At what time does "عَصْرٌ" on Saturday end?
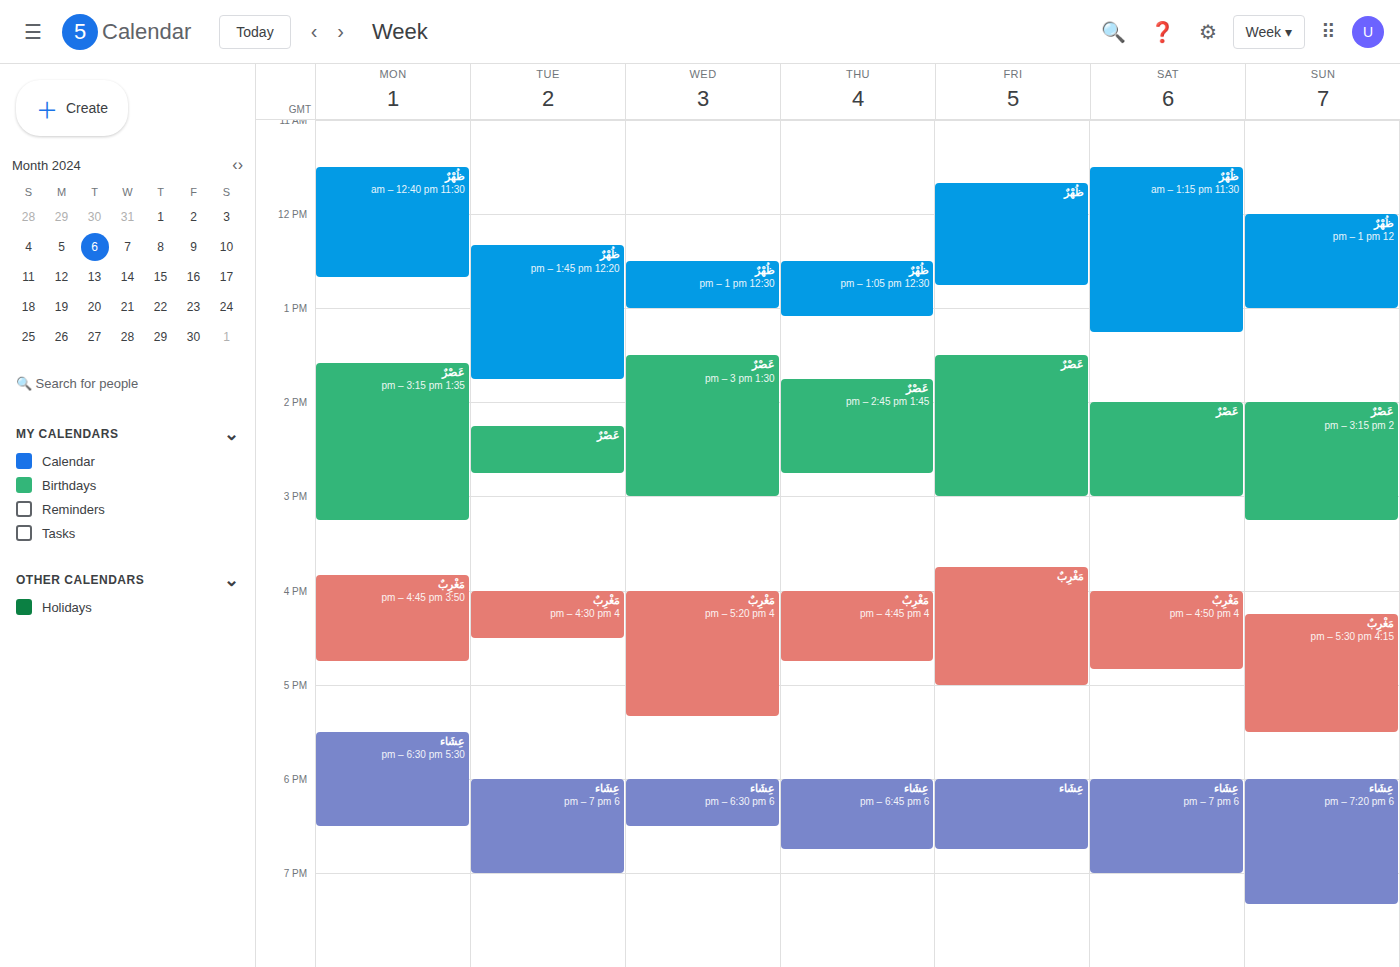
15:00